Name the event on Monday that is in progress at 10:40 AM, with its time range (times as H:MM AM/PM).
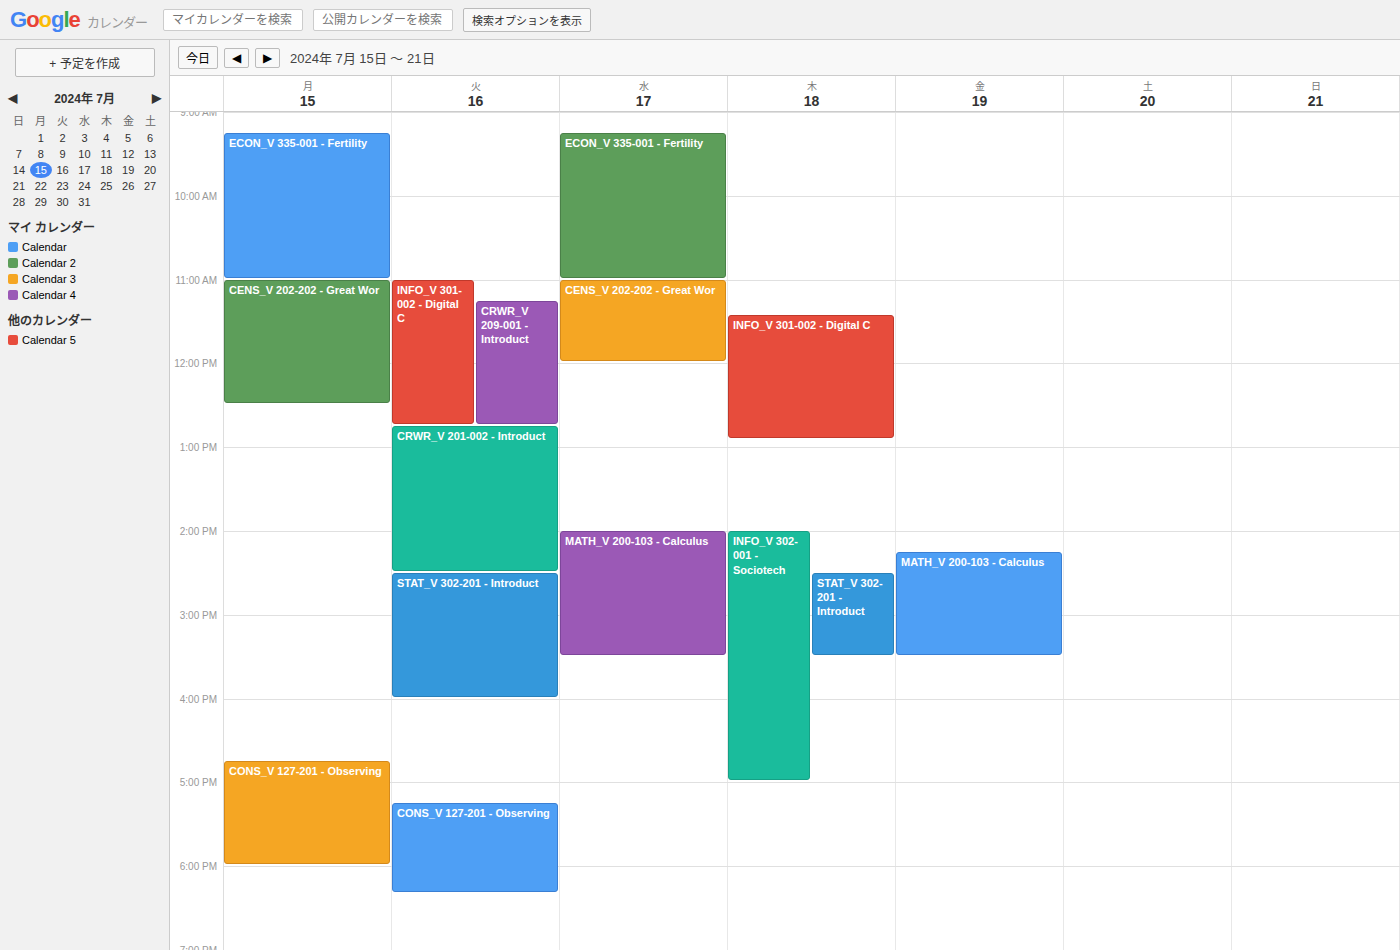
"ECON_V 335-001 - Fertility", 9:15 AM to 11:00 AM